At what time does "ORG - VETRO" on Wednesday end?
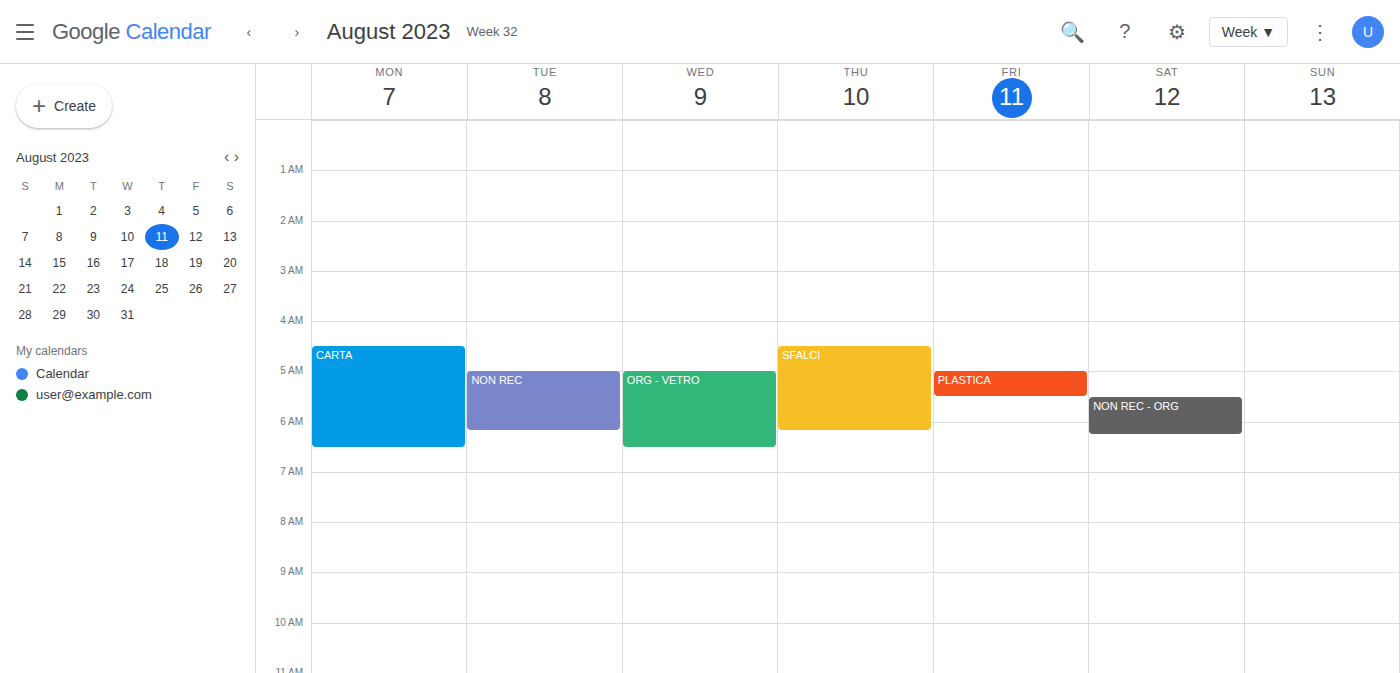
6:30 AM